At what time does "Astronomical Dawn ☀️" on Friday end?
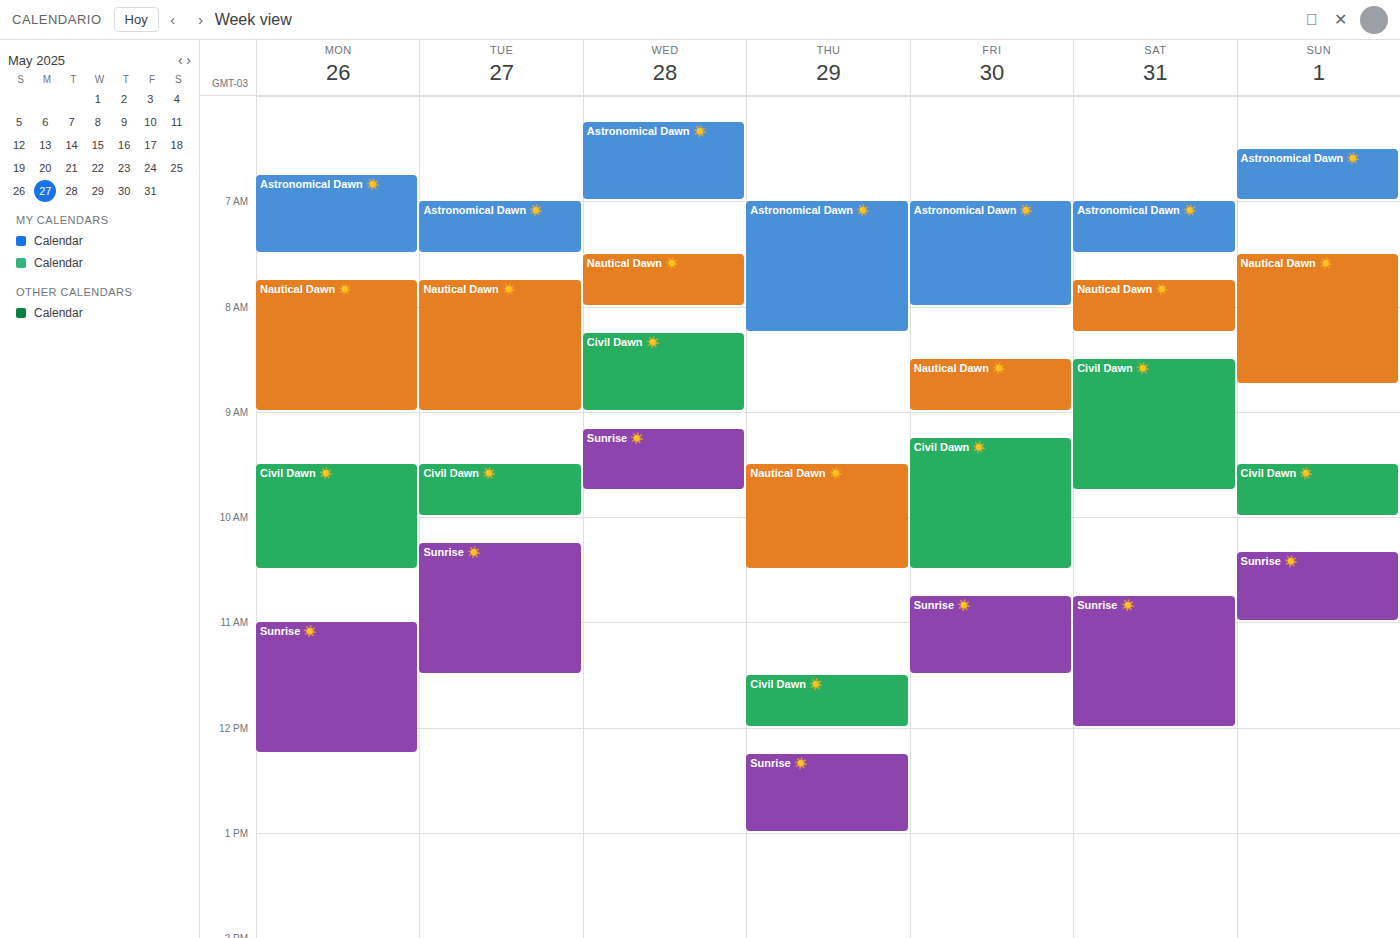
08:00